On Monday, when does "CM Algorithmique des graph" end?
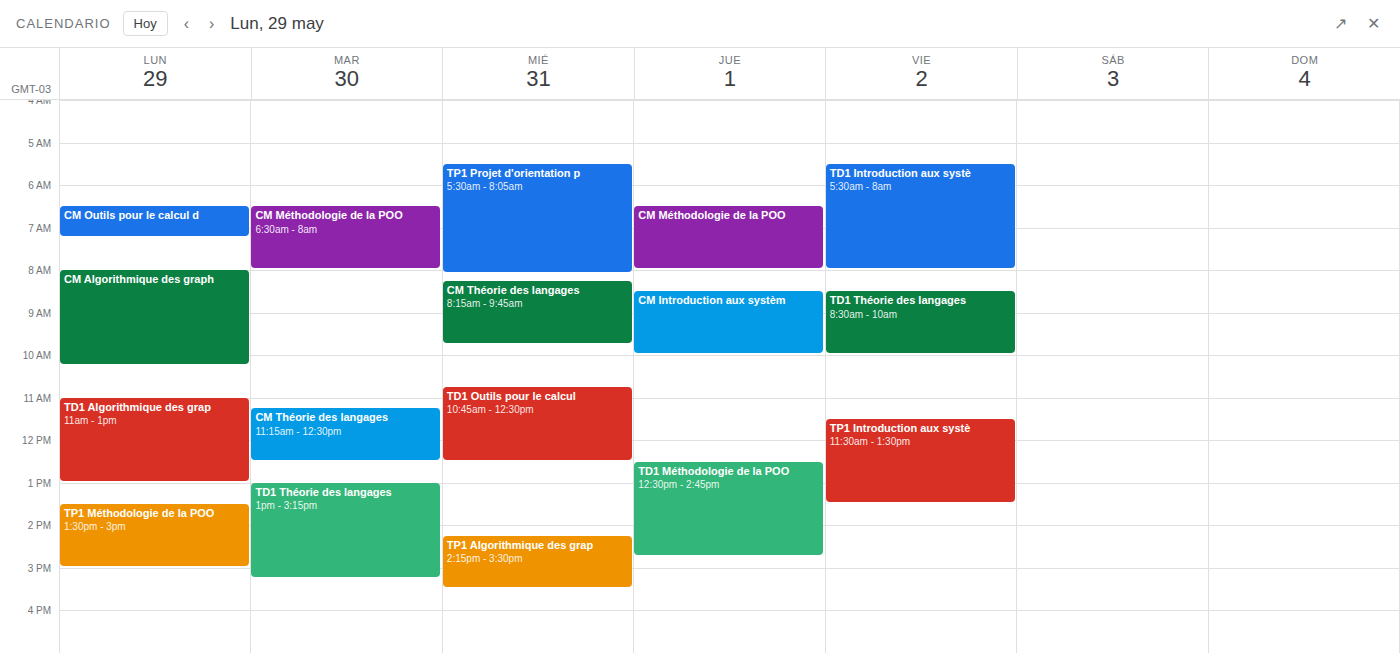
10:15 AM